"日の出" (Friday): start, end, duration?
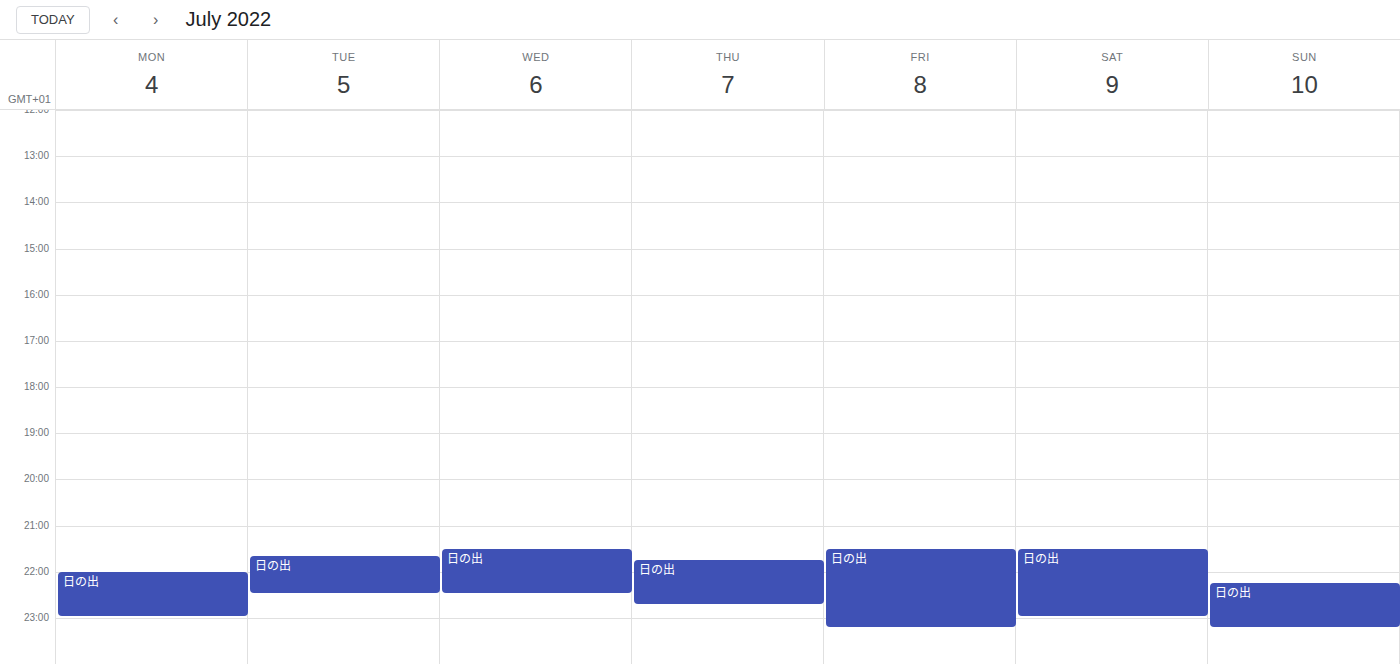
9:30 PM to 11:15 PM, 1 hour 45 minutes